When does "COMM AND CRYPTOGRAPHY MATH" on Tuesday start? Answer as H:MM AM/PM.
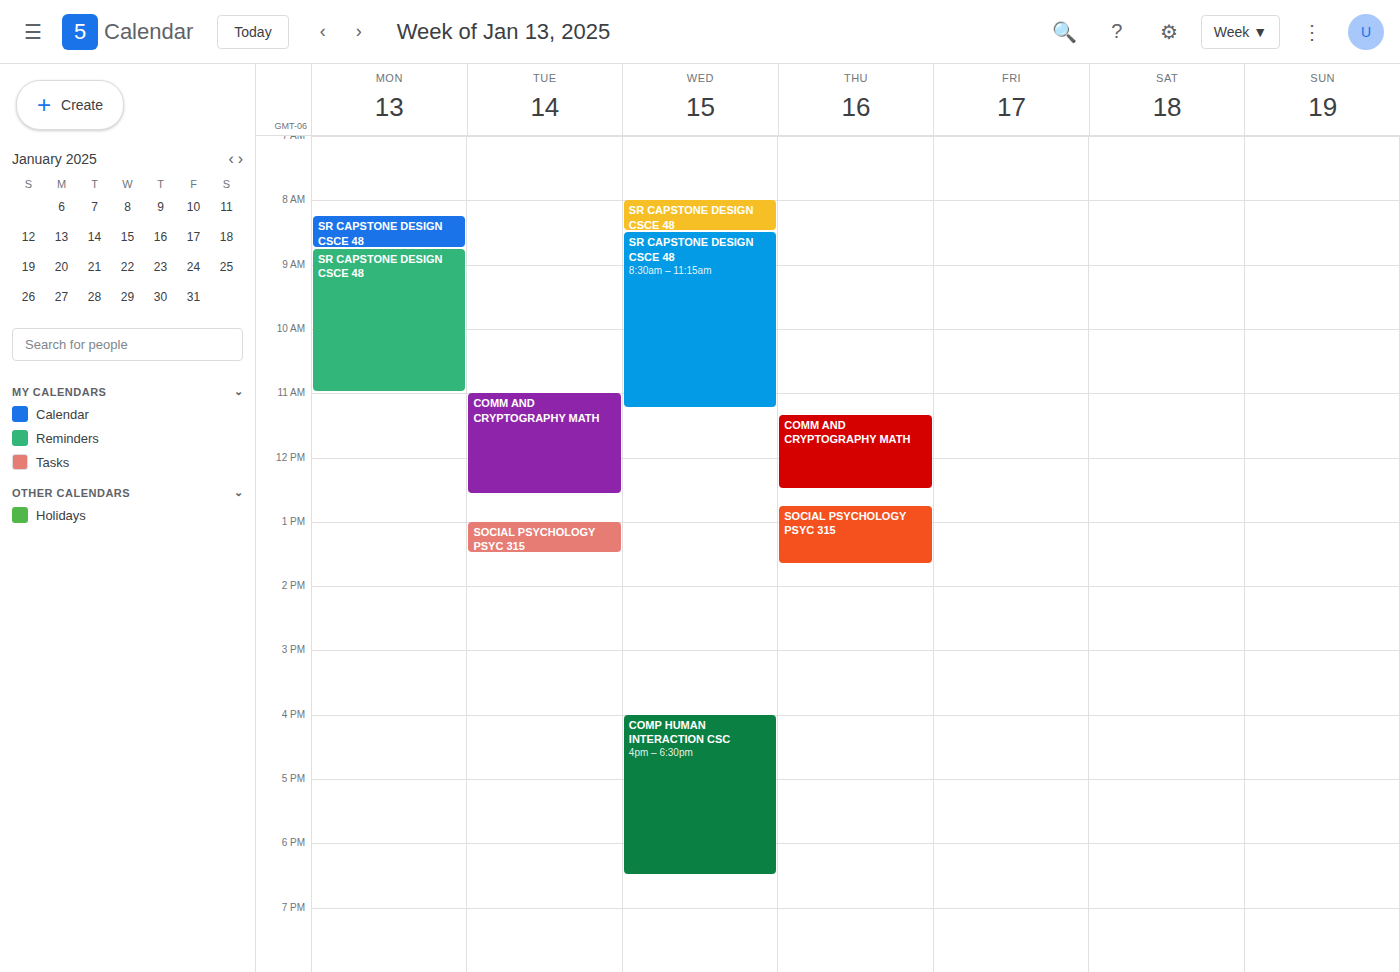
11:00 AM